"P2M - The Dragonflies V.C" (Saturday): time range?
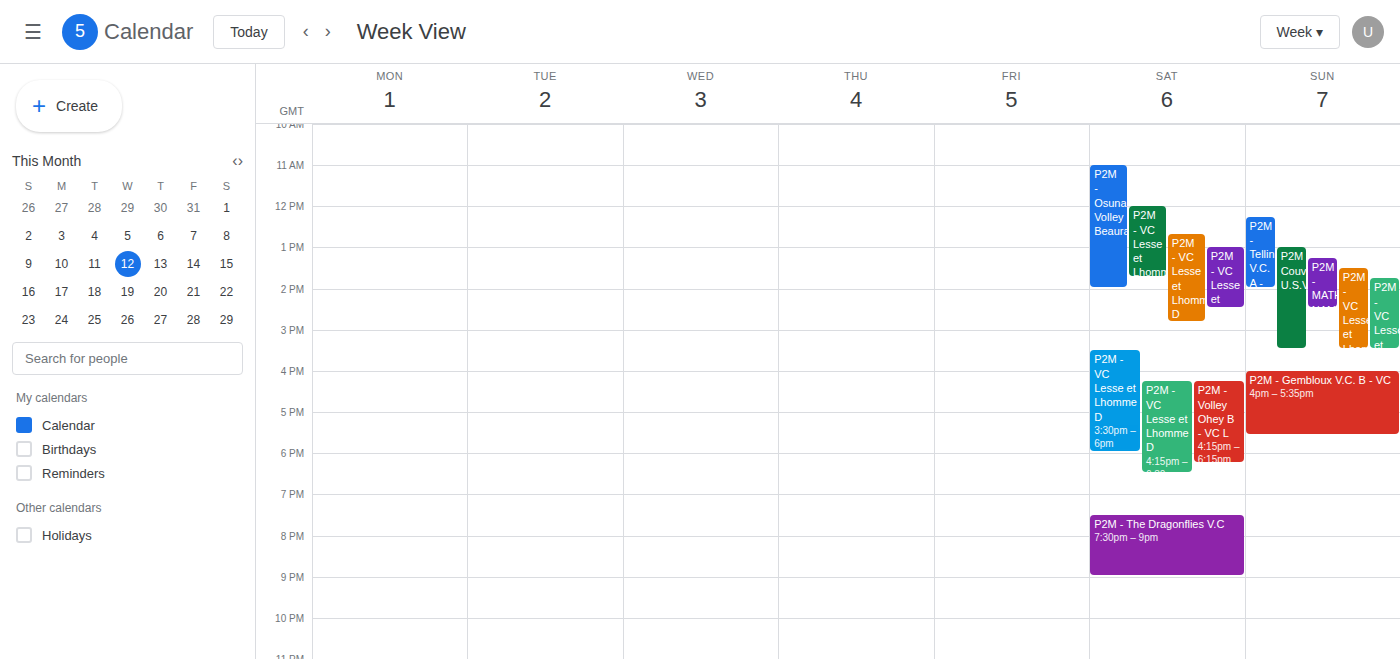
7:30 PM to 9:00 PM